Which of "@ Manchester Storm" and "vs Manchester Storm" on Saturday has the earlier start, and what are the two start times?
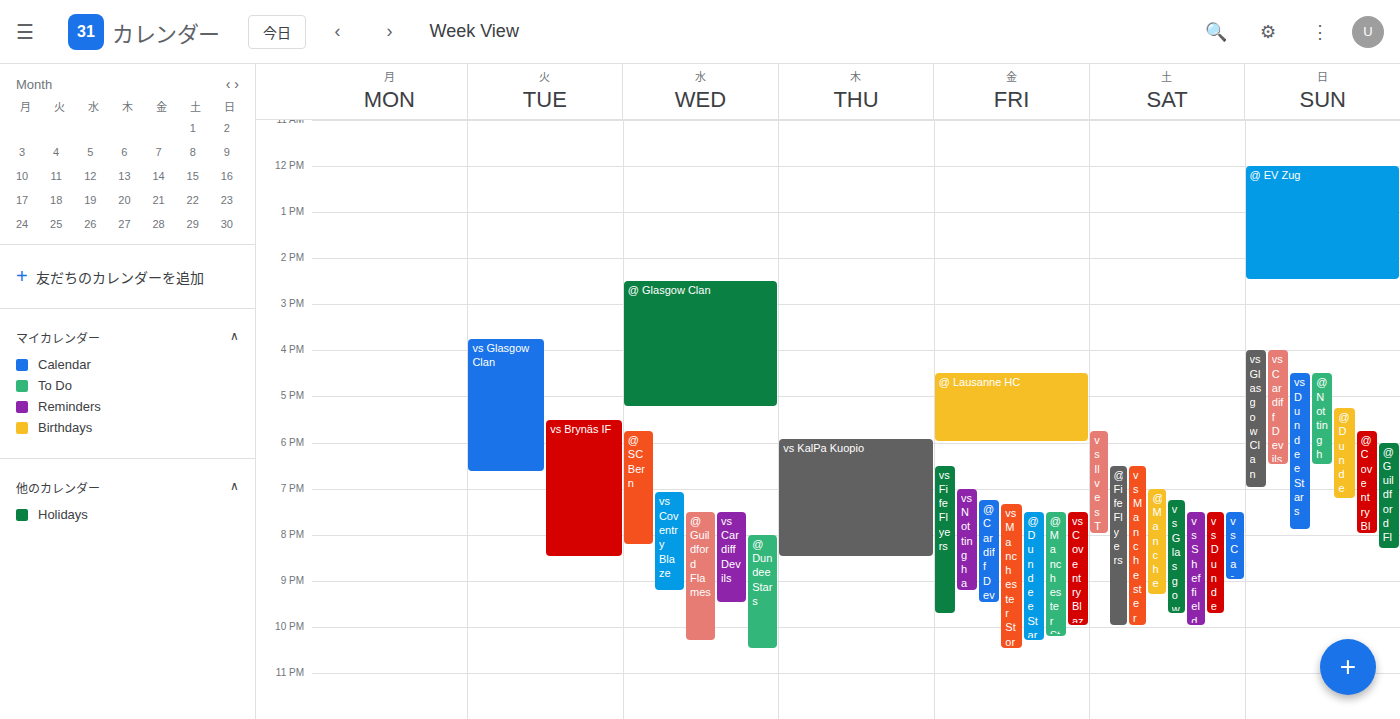
"vs Manchester Storm" 18:30; "@ Manchester Storm" 19:00.